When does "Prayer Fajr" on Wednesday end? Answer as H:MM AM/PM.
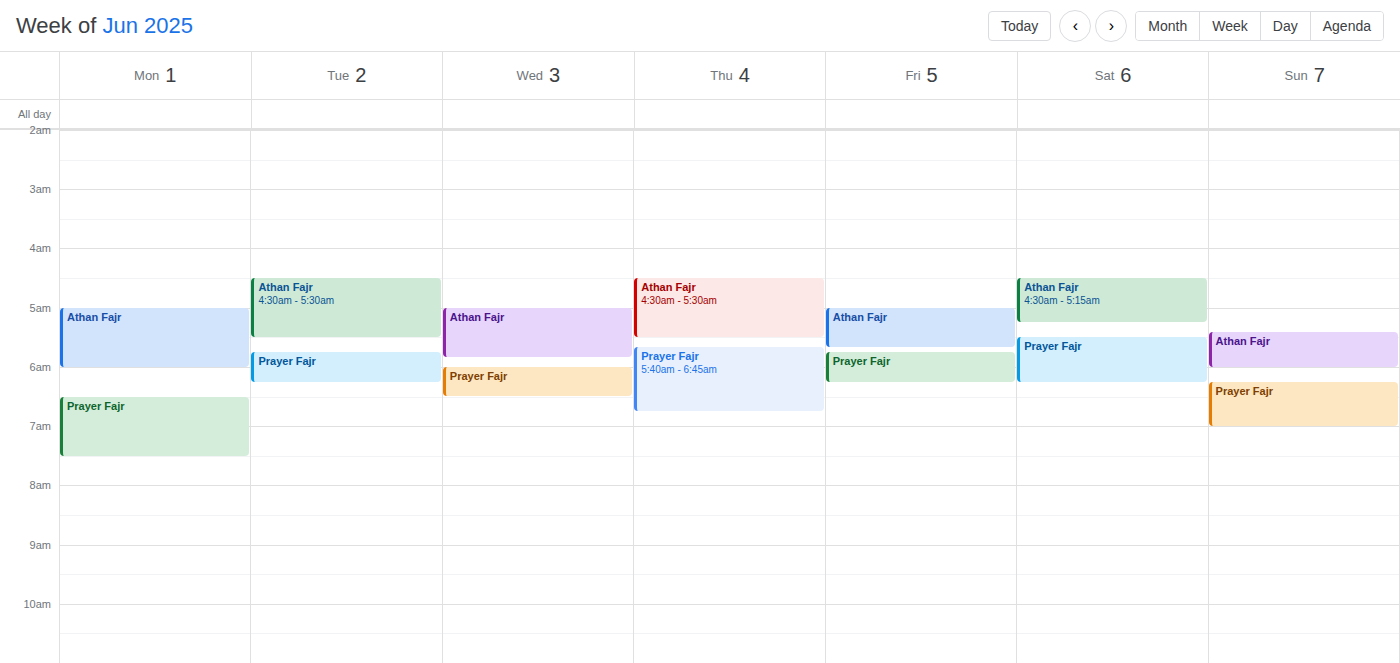
6:30 AM